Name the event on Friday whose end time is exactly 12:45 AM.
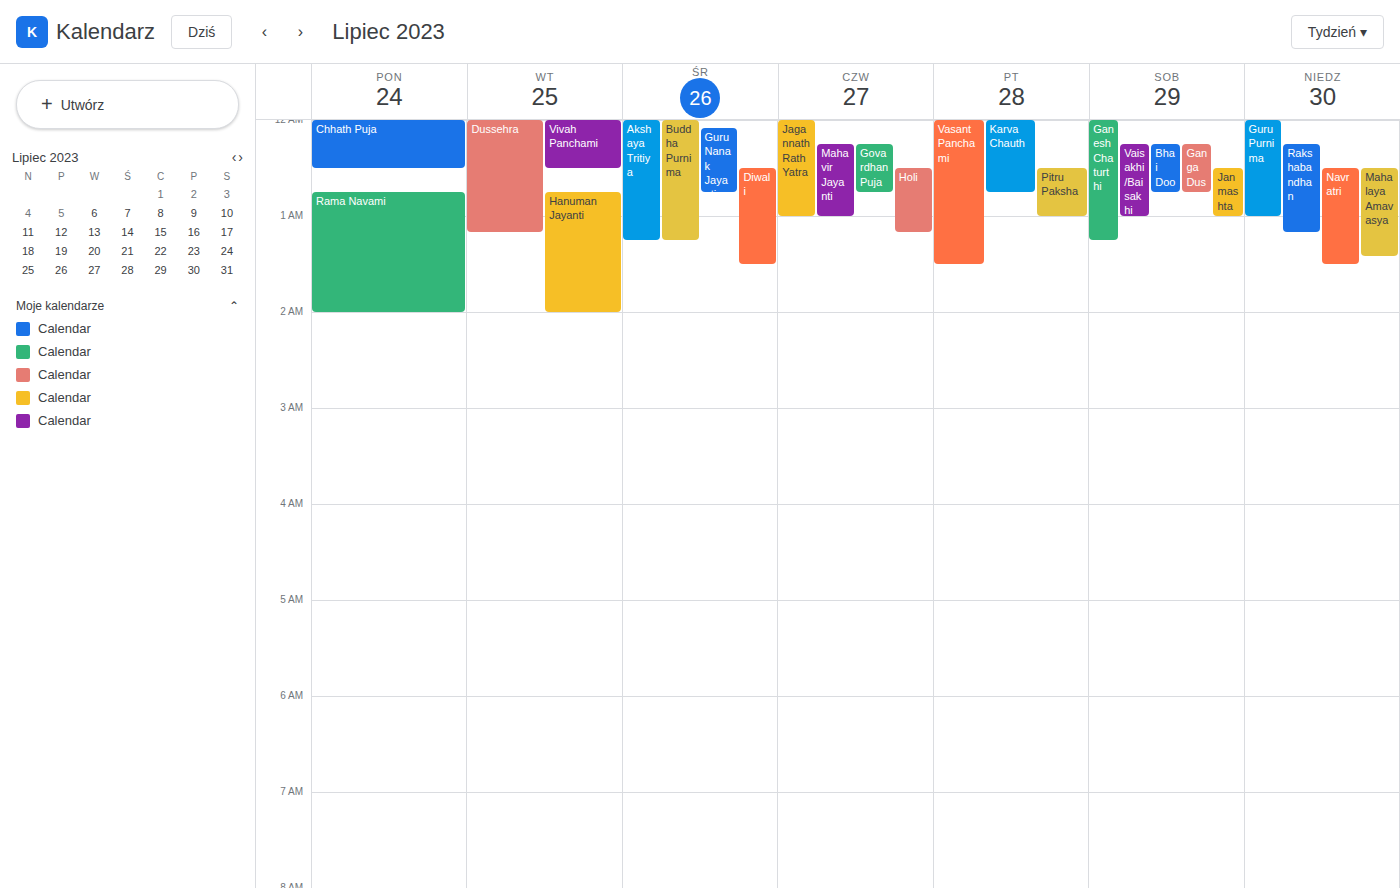
"Karva Chauth"